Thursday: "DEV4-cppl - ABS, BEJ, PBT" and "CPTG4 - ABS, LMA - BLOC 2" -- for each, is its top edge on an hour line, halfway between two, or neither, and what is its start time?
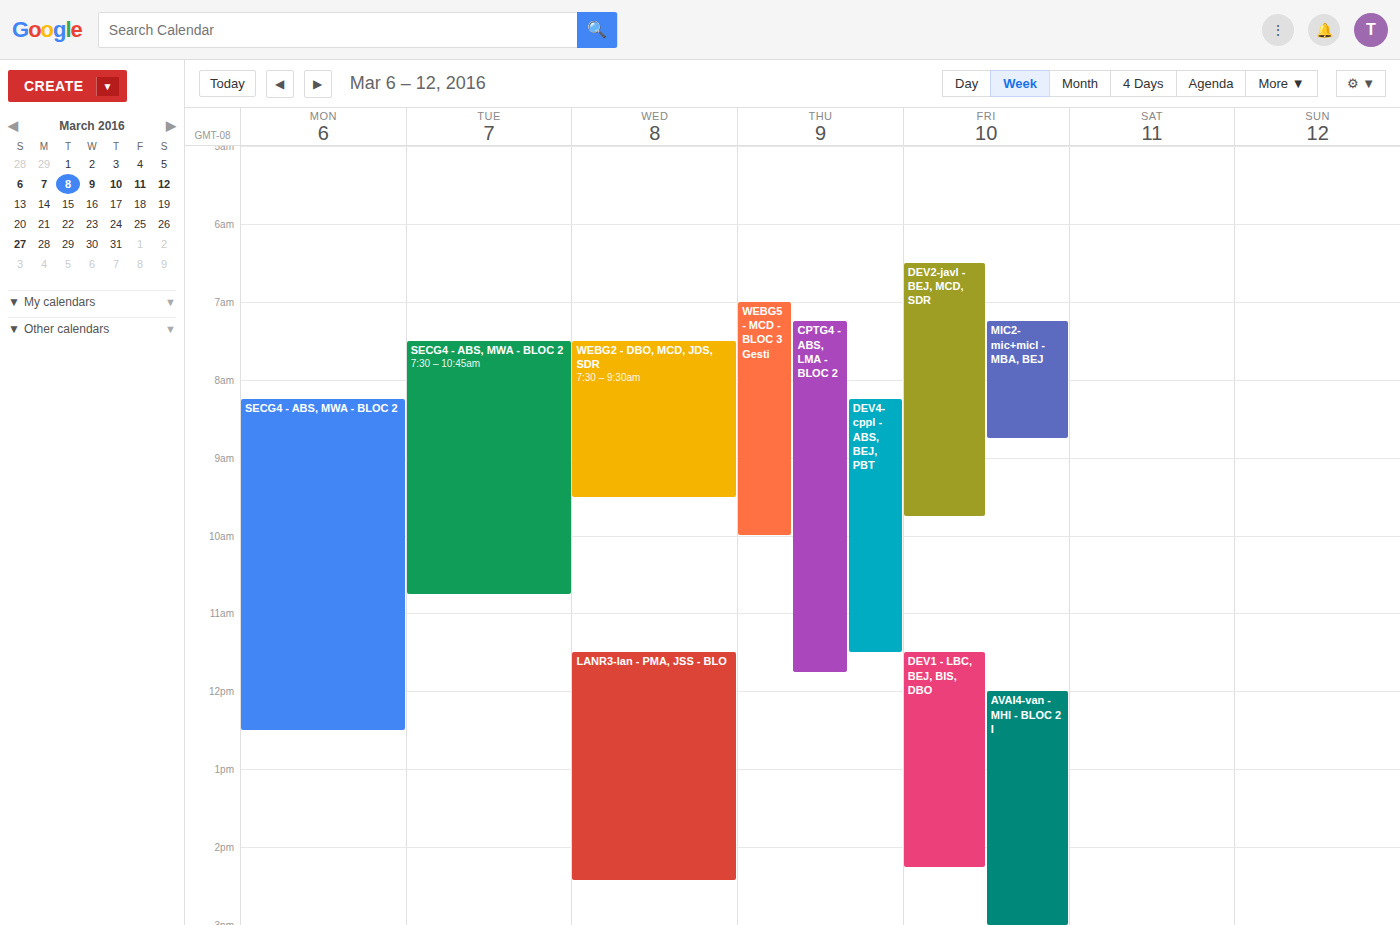
"DEV4-cppl - ABS, BEJ, PBT": 08:15, neither: a quarter of the way from the 08:00 line to the 09:00 line. "CPTG4 - ABS, LMA - BLOC 2": 07:15, neither: a quarter of the way from the 07:00 line to the 08:00 line.